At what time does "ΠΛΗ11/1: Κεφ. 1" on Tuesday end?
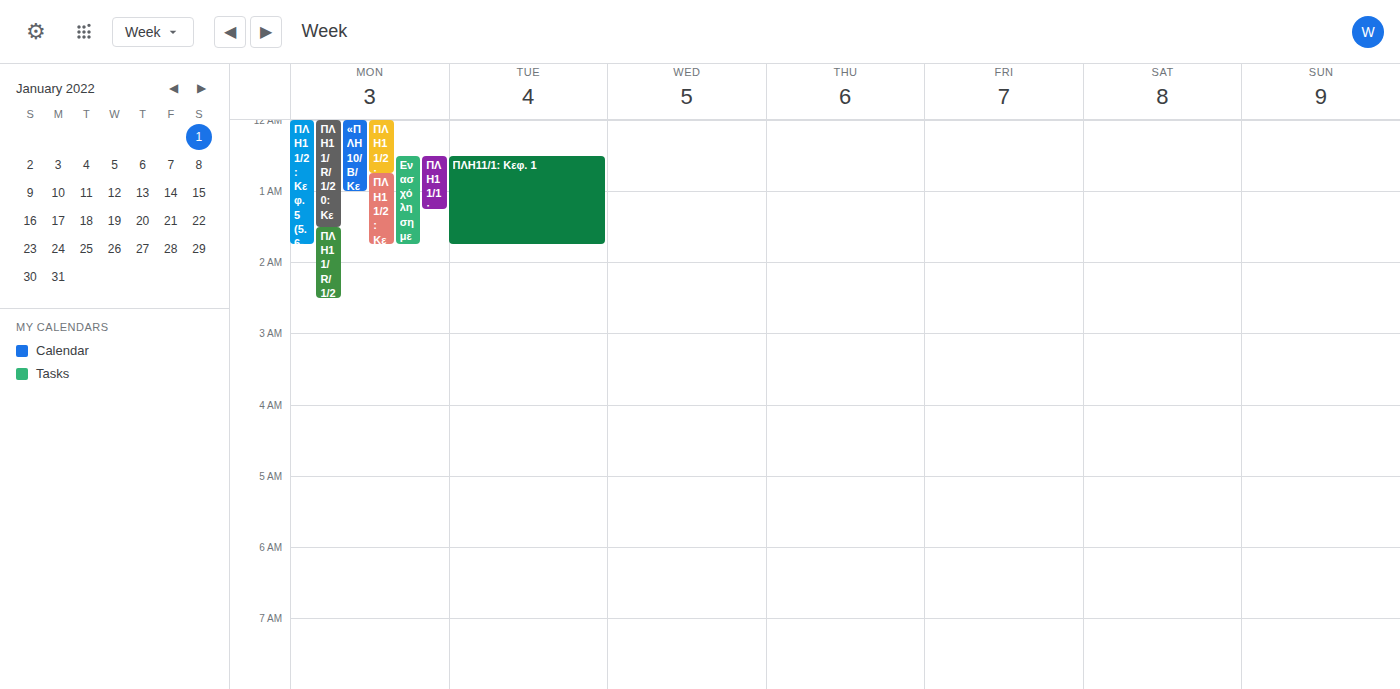
1:45 AM